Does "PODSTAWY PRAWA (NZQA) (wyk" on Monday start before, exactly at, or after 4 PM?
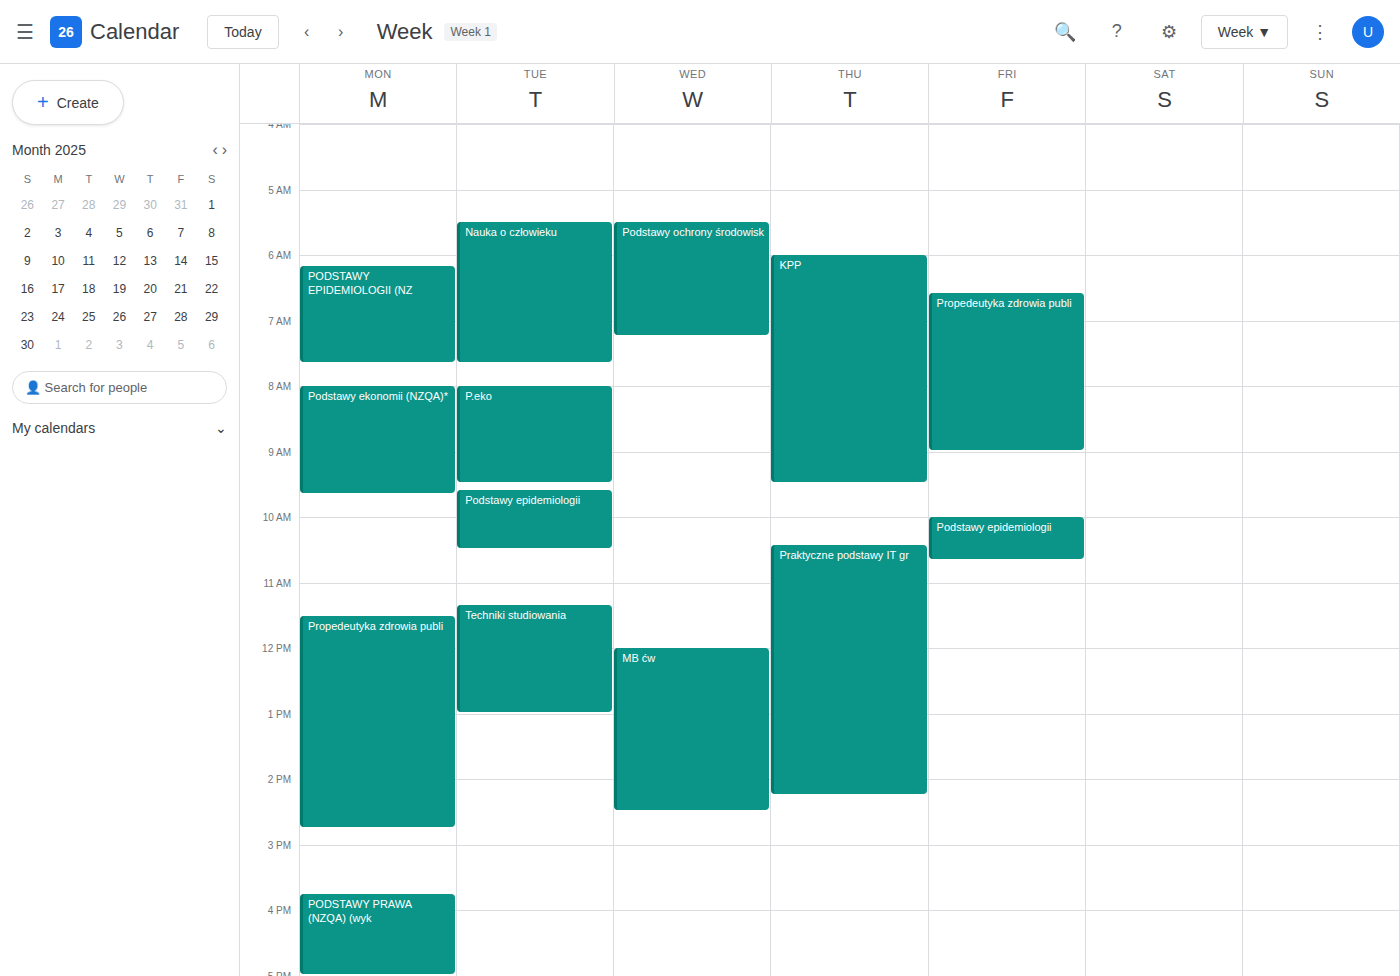
3:45 PM -- before 4 PM, 15 minutes above the 4 PM line.